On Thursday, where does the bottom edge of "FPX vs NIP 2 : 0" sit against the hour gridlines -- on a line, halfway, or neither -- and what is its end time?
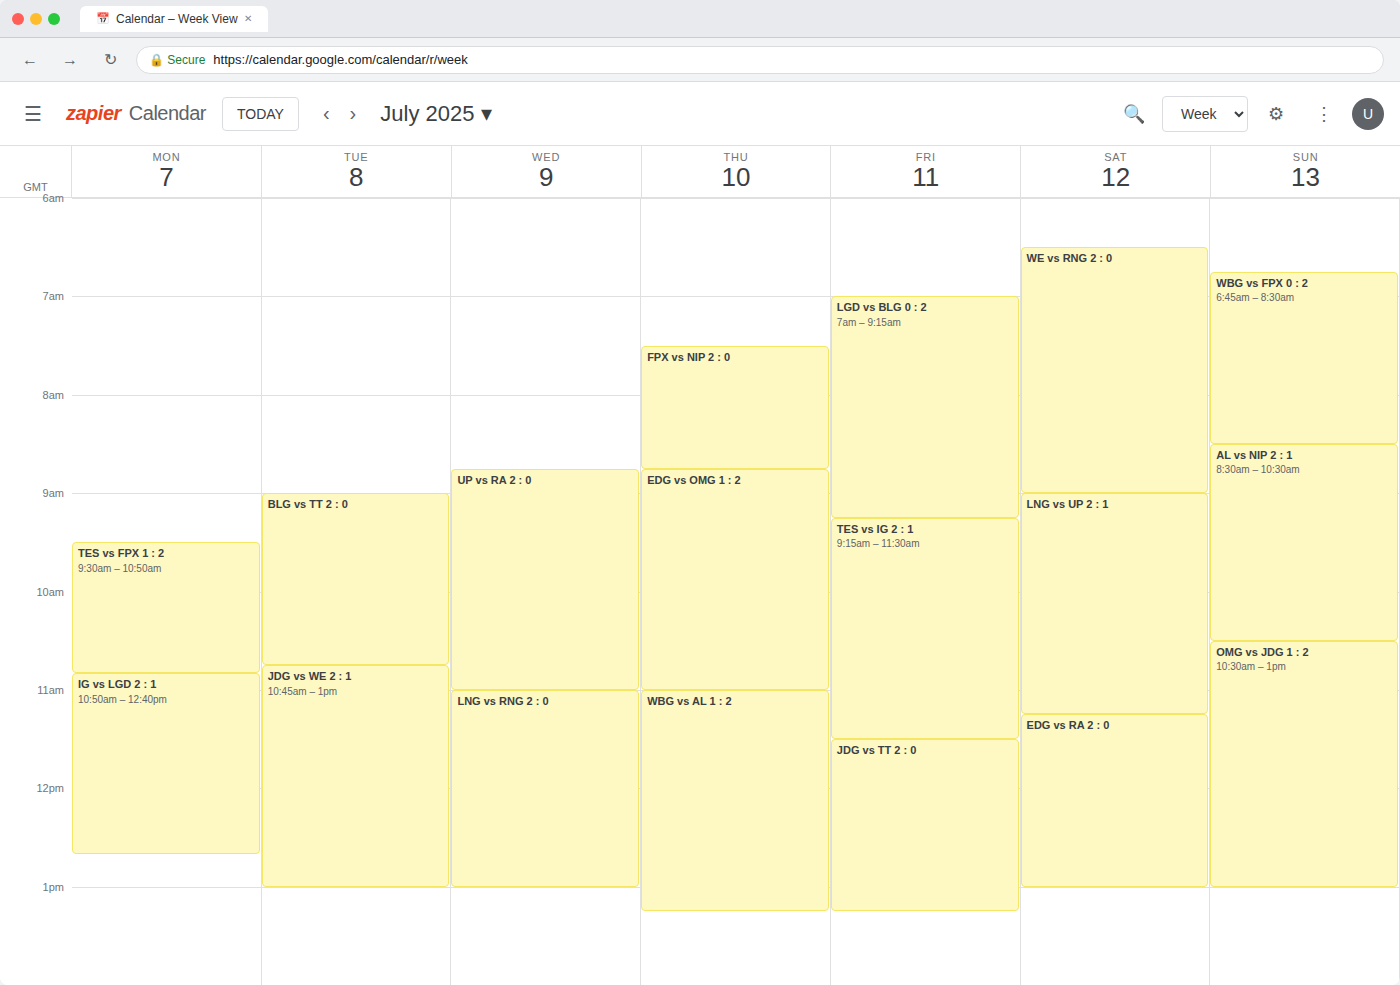
8:45 AM -- neither: three quarters of the way from the 8 AM line to the 9 AM line.